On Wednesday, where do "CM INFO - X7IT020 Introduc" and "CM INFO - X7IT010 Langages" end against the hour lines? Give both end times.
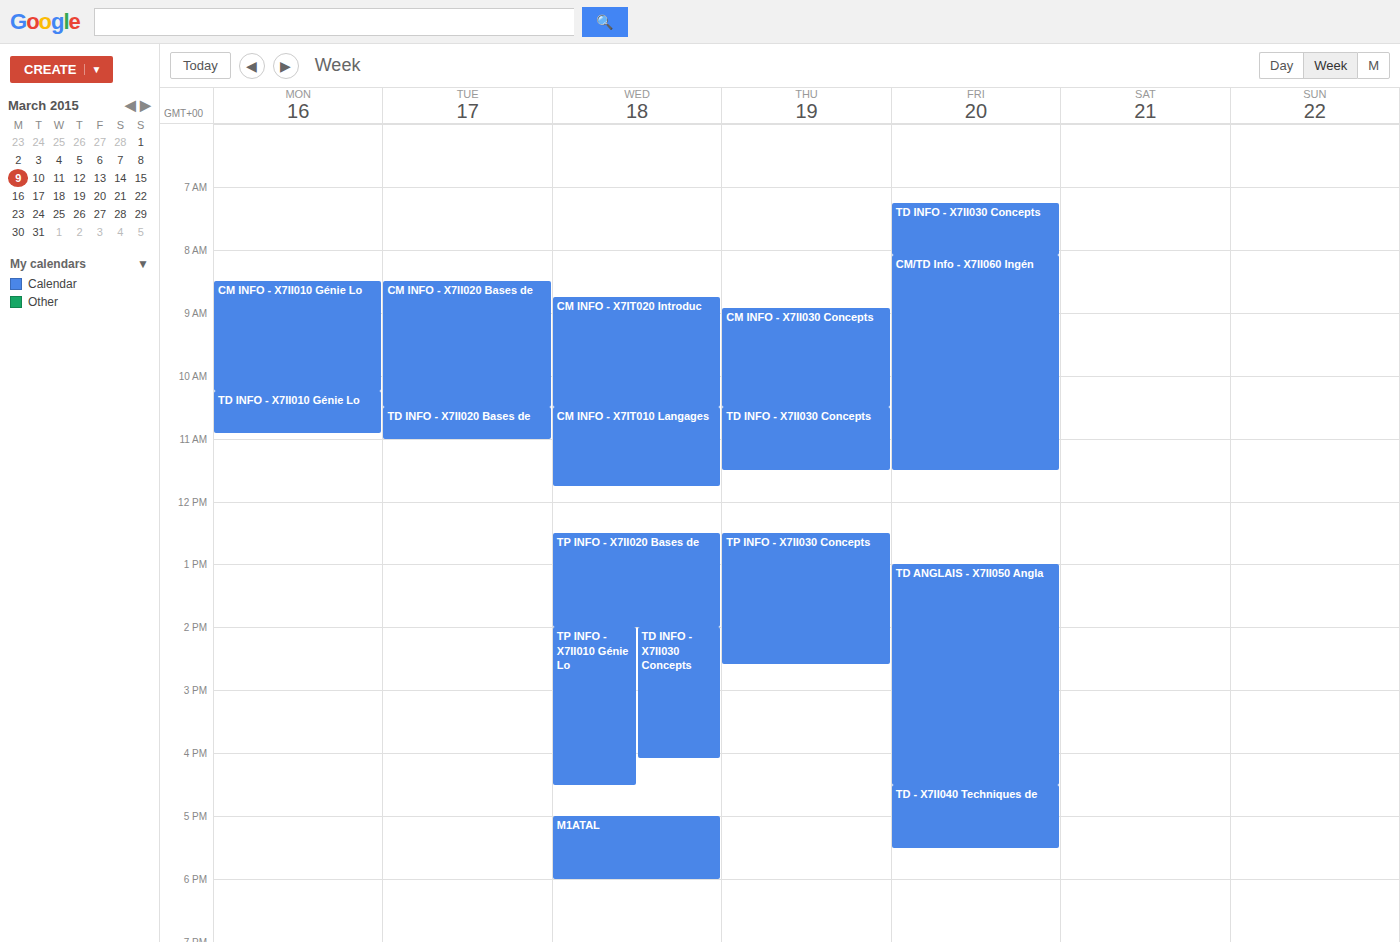
"CM INFO - X7IT020 Introduc": 10:30 AM, halfway between the 10 AM and 11 AM lines. "CM INFO - X7IT010 Langages": 11:45 AM, neither: three quarters of the way from the 11 AM line to the 12 PM line.